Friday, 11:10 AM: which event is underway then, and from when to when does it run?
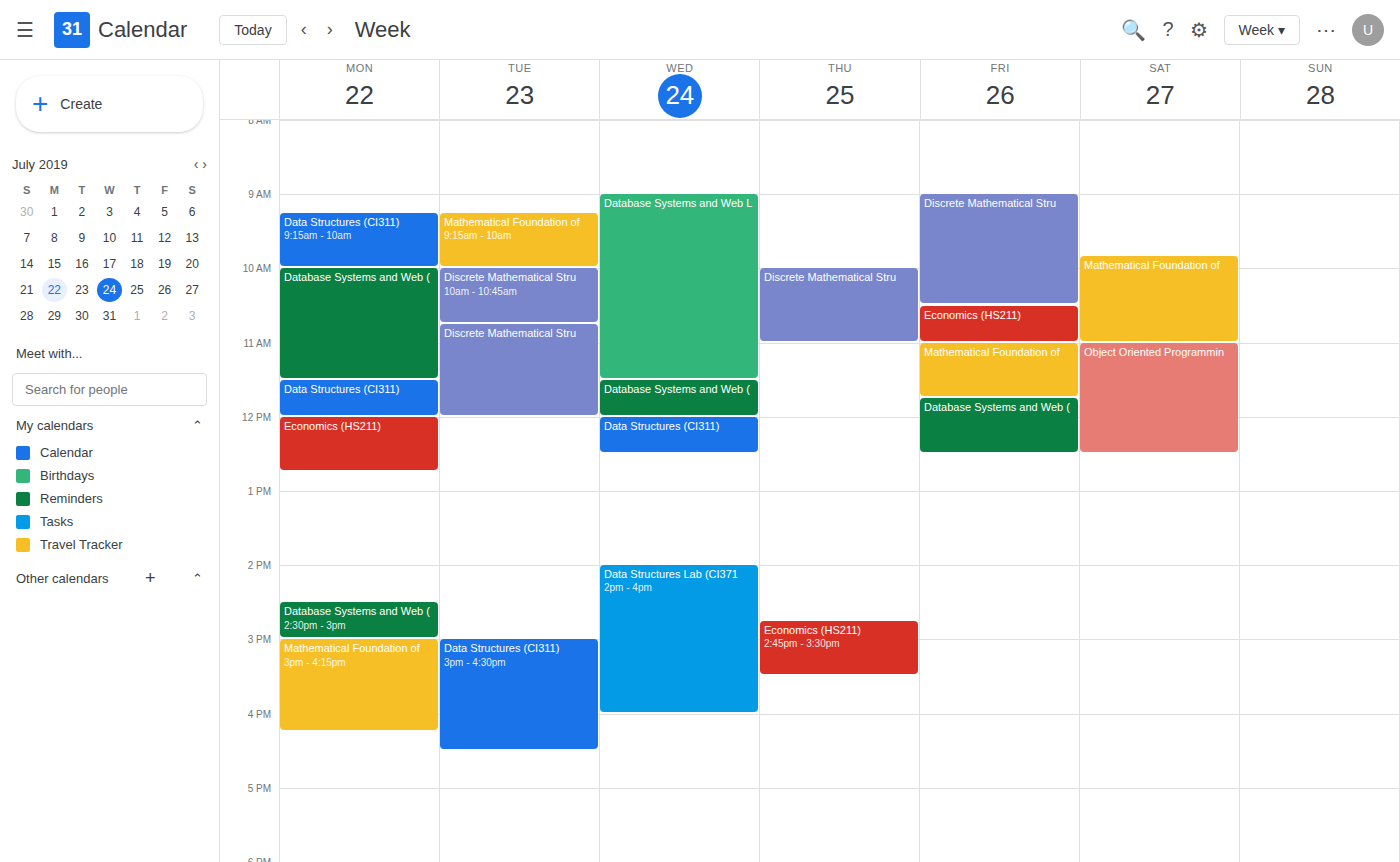
"Mathematical Foundation of", 11:00 AM to 11:45 AM